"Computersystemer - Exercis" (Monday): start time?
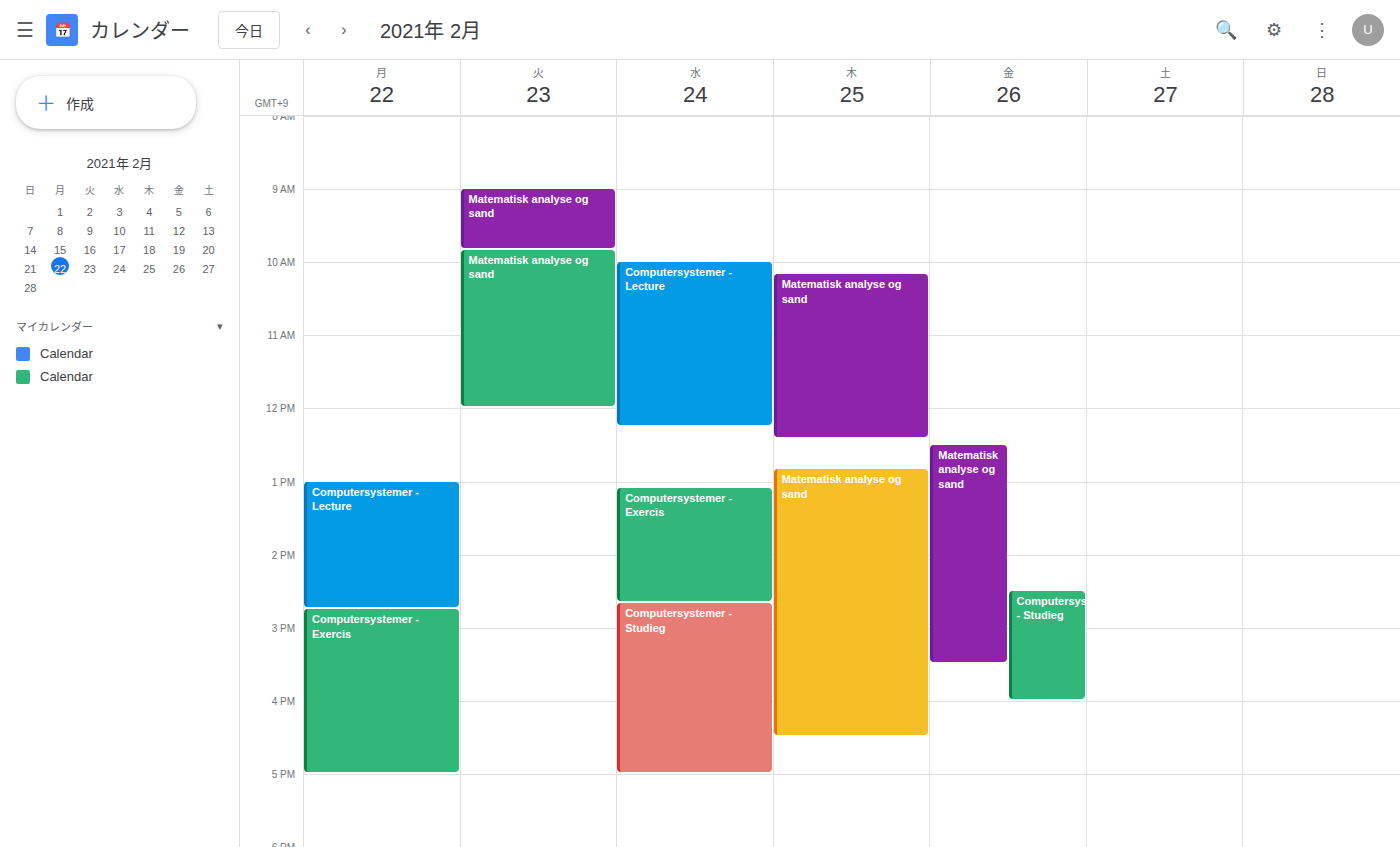
2:45 PM